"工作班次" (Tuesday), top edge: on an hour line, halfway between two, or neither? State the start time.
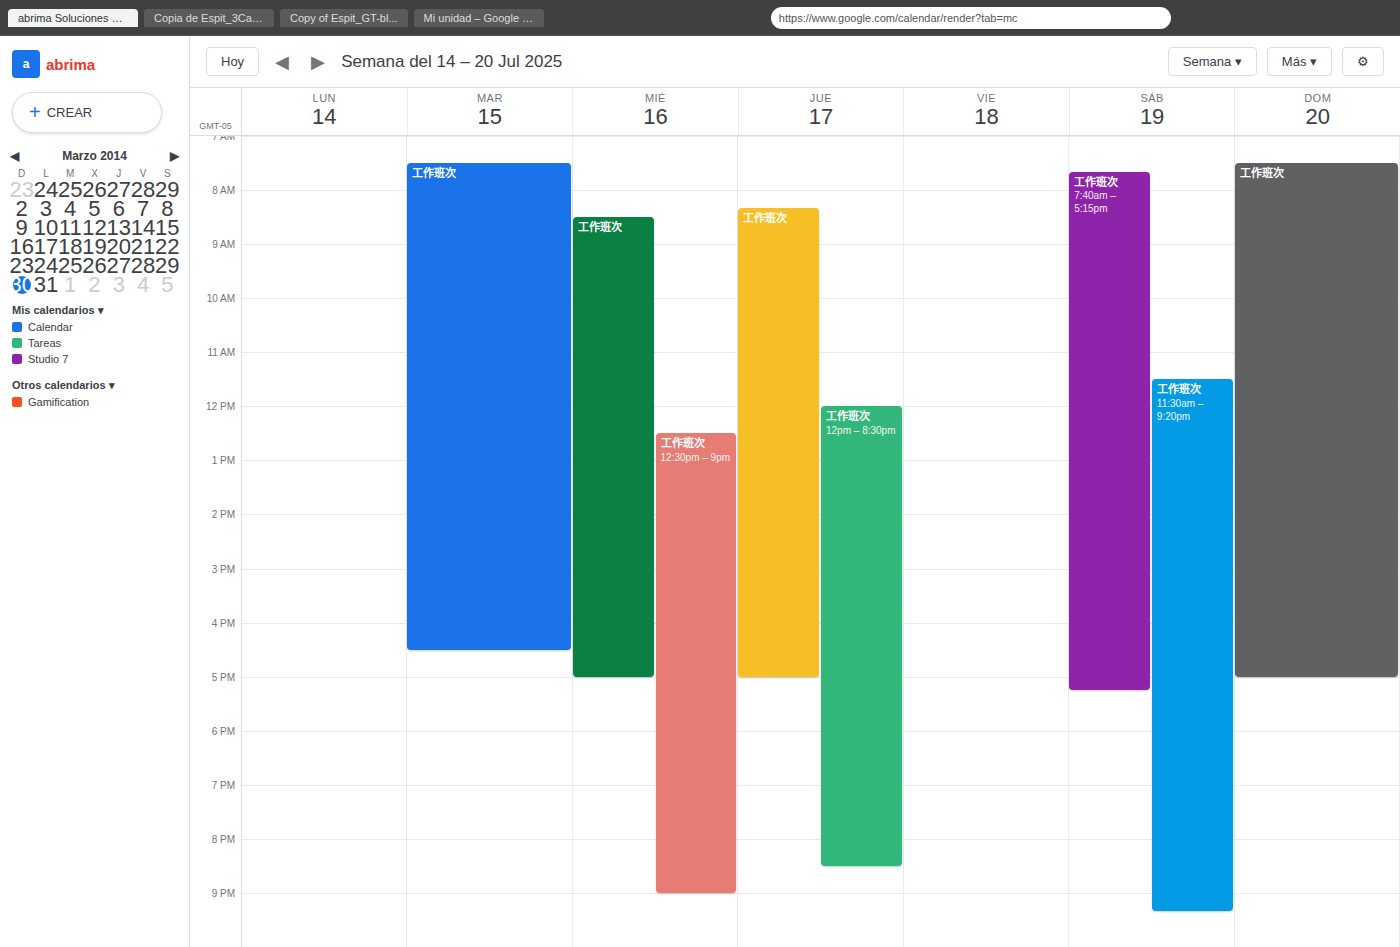
7:30 AM -- halfway between the 7 AM and 8 AM lines.